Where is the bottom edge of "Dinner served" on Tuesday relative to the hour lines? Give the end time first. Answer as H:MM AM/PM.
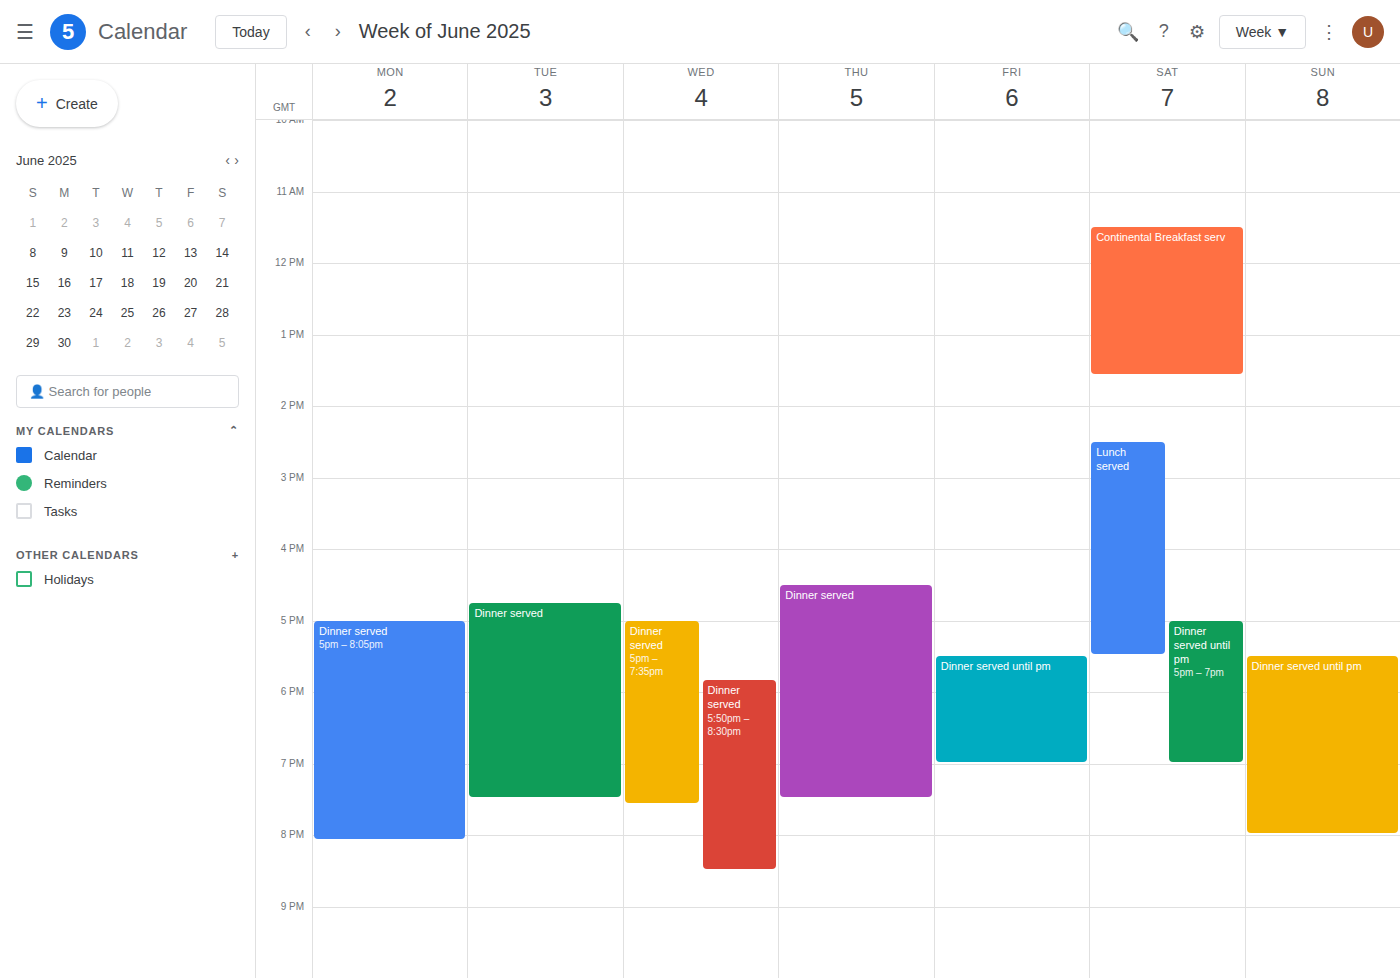
7:30 PM -- halfway between the 7 PM and 8 PM lines.